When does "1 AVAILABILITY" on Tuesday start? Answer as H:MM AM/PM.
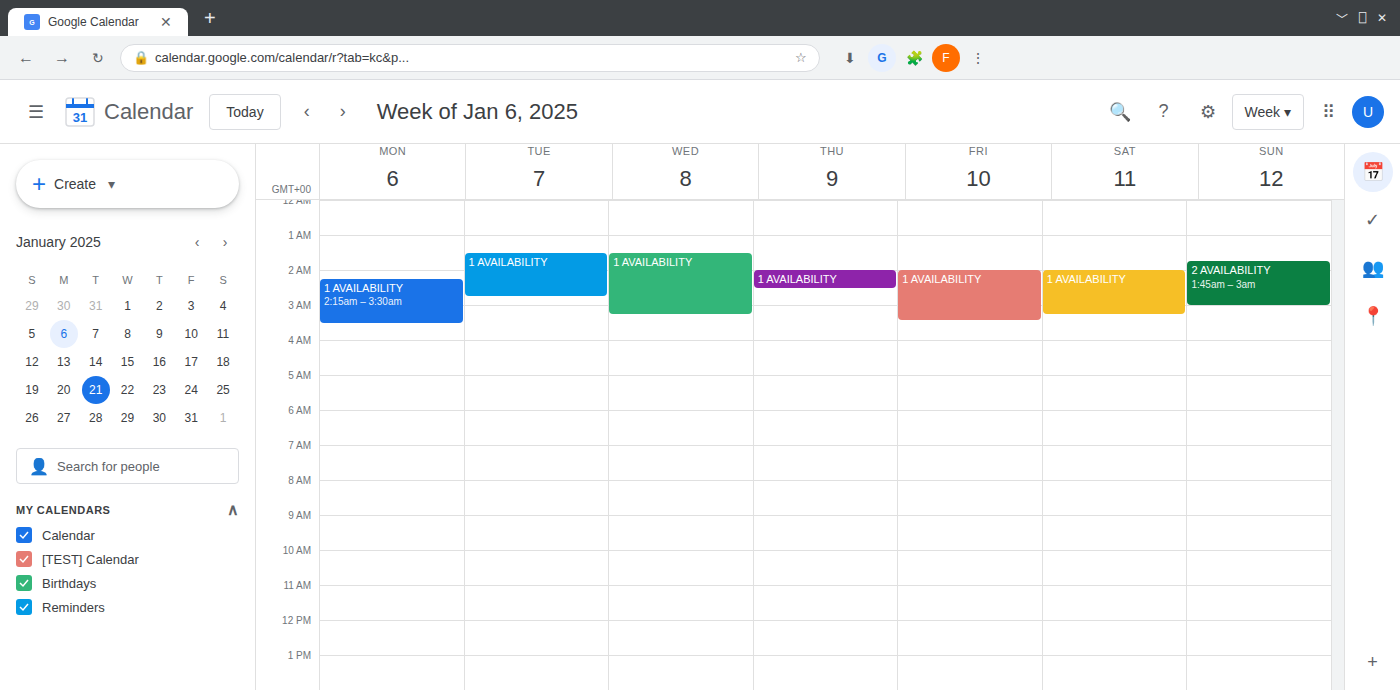
1:30 AM